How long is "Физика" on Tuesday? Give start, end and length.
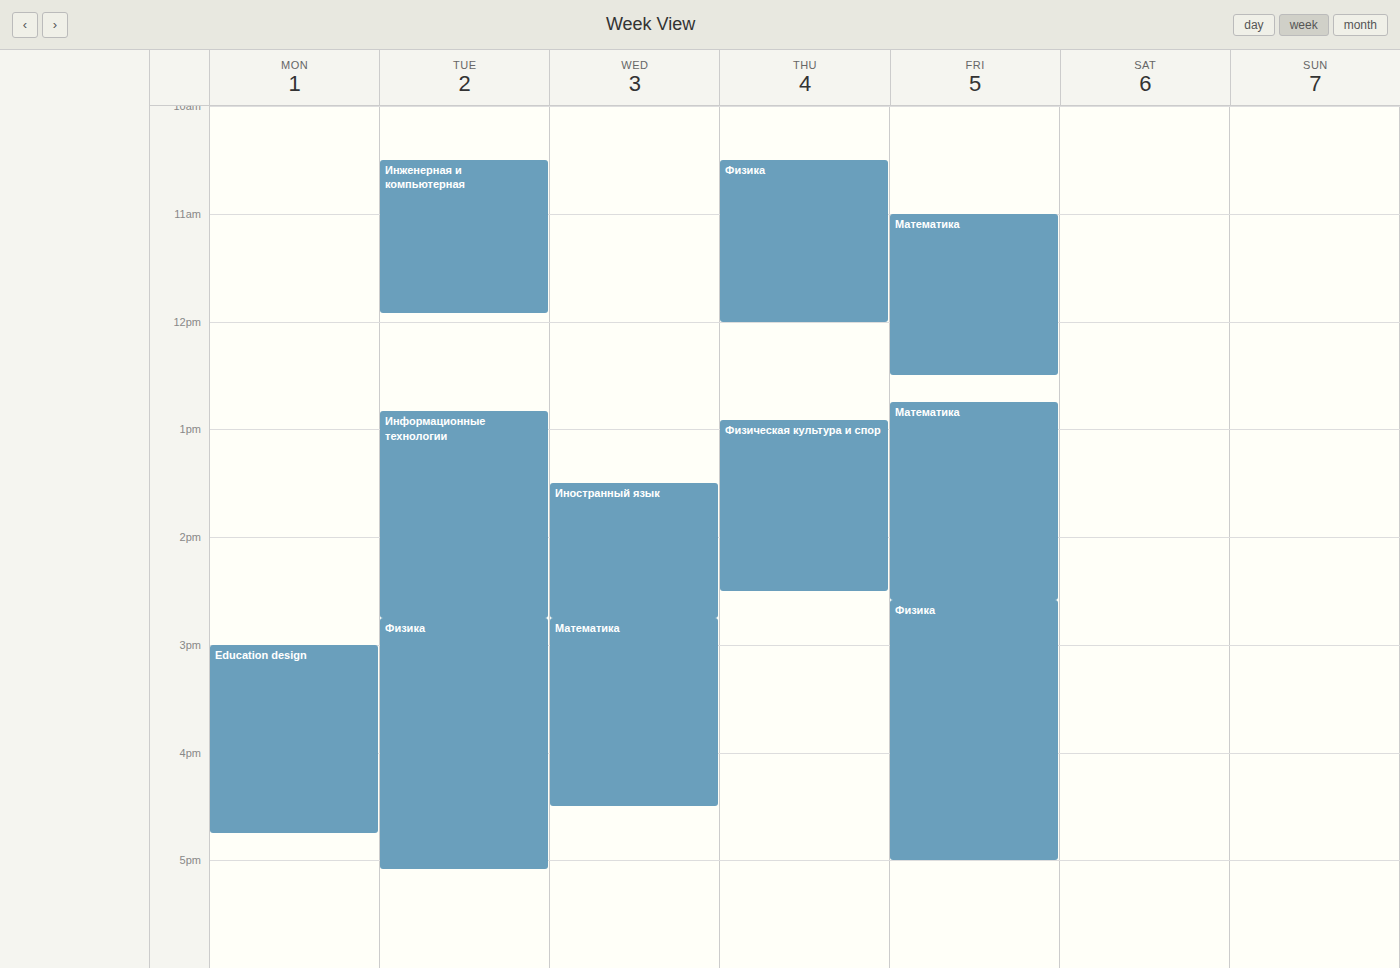
14:45 to 17:05, 2 hours 20 minutes